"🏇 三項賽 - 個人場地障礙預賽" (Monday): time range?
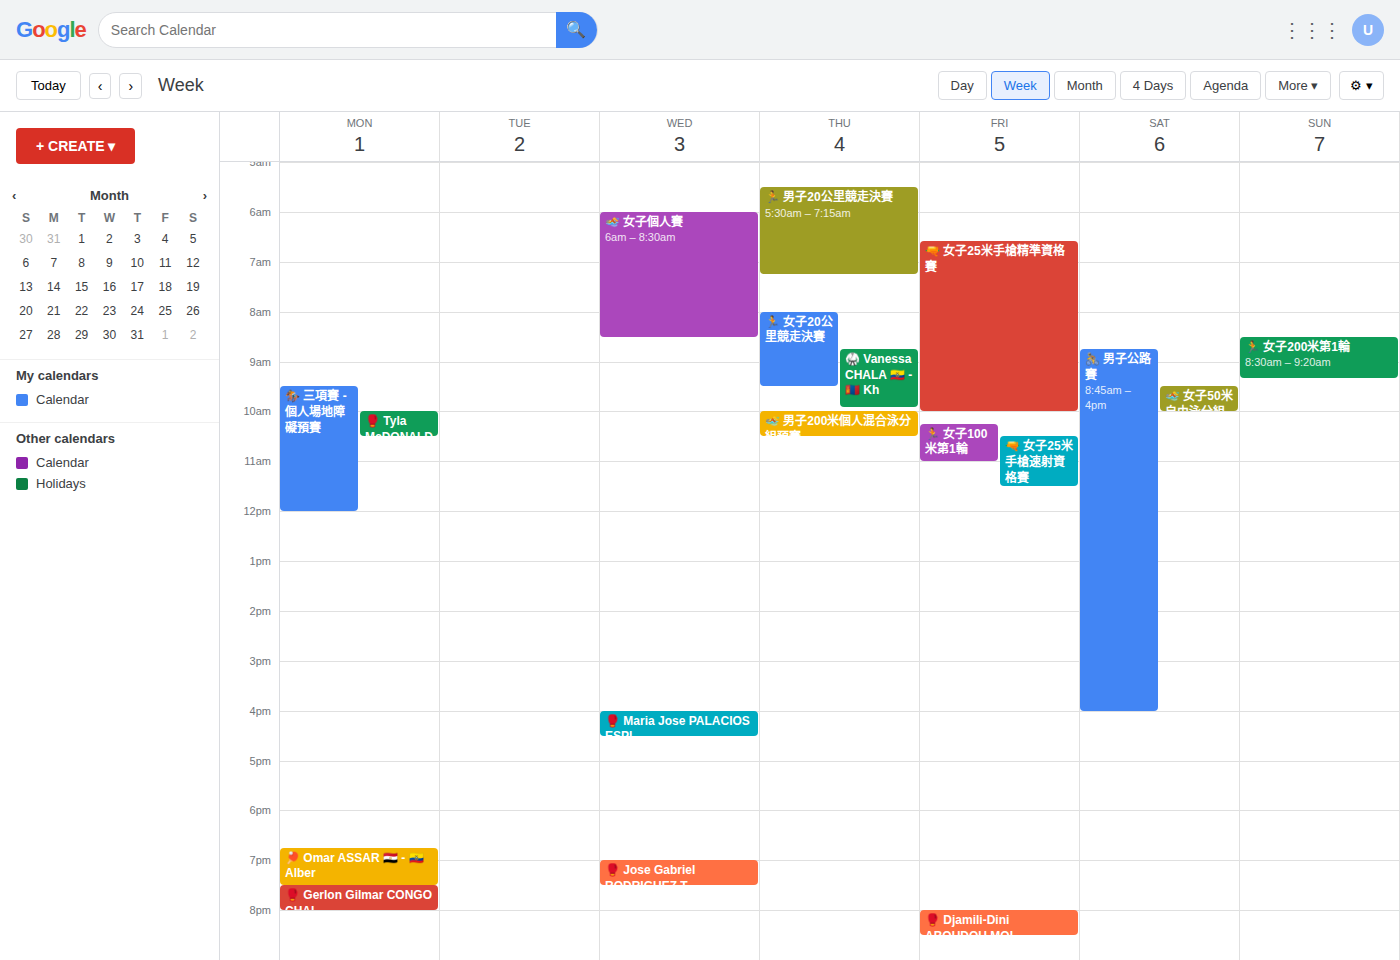
9:30 AM to 12:00 PM